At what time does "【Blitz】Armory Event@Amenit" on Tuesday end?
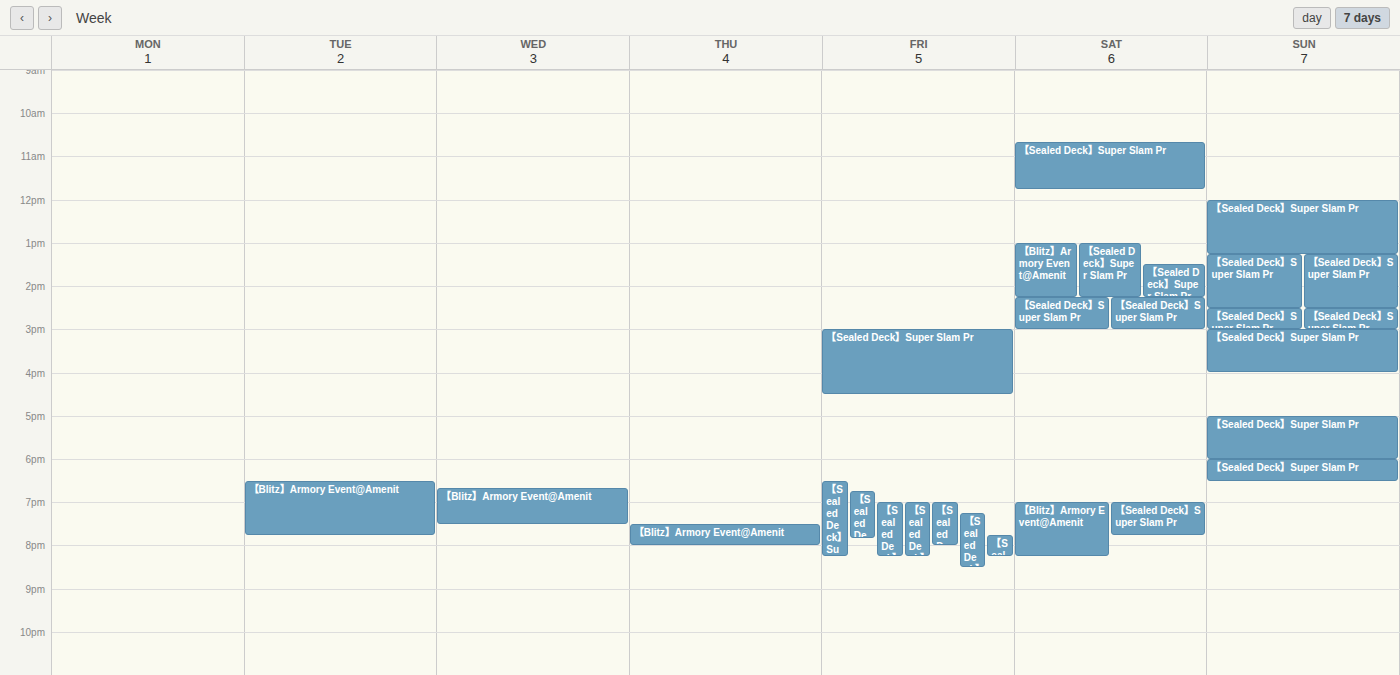
7:45 PM